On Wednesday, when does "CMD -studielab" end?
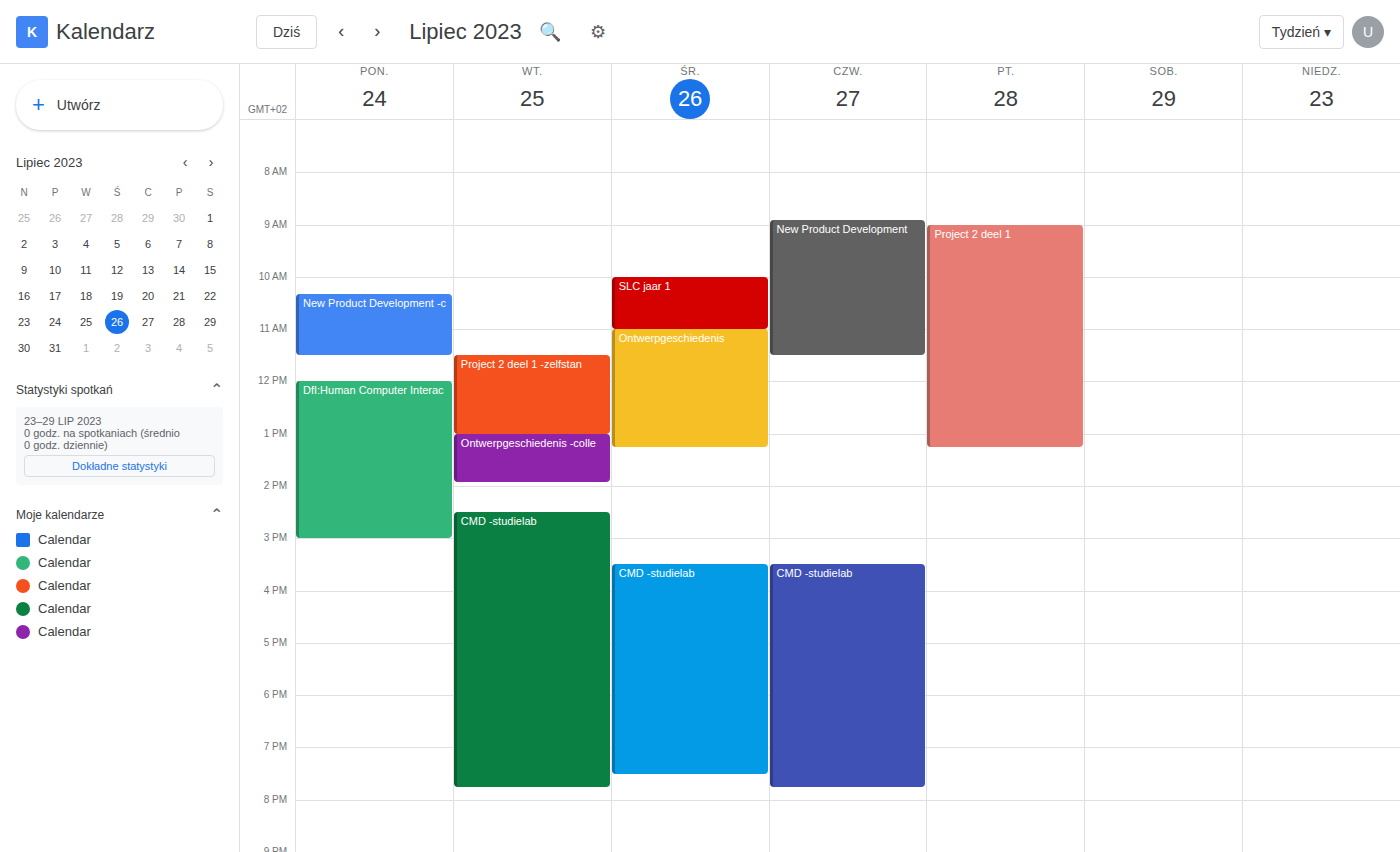
7:30 PM